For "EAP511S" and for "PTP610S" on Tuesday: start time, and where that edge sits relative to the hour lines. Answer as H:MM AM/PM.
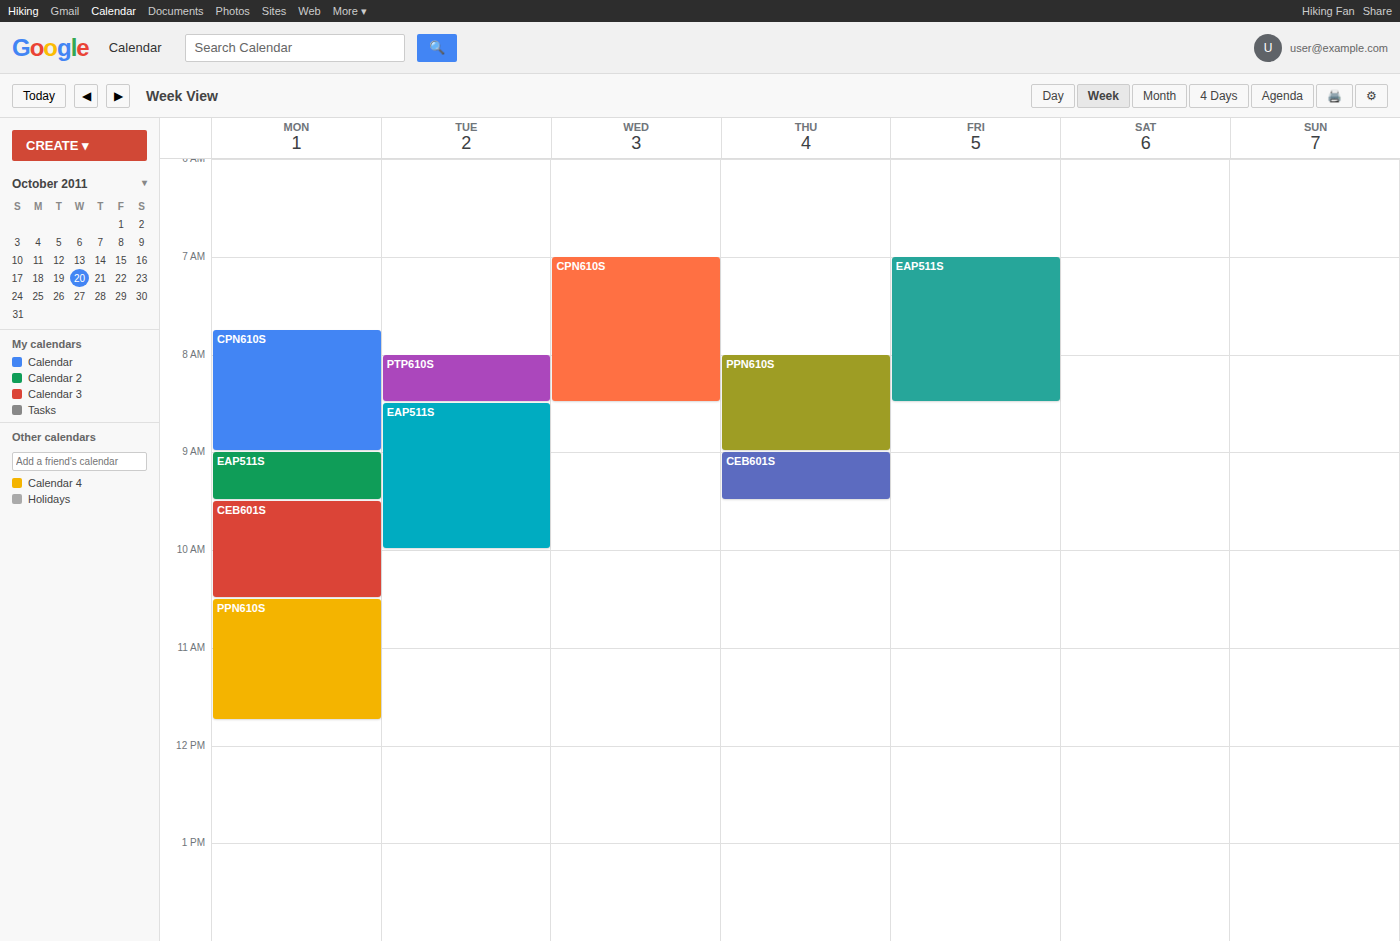
"EAP511S": 8:30 AM, halfway between the 8 AM and 9 AM lines. "PTP610S": 8:00 AM, exactly on the 8 AM line.